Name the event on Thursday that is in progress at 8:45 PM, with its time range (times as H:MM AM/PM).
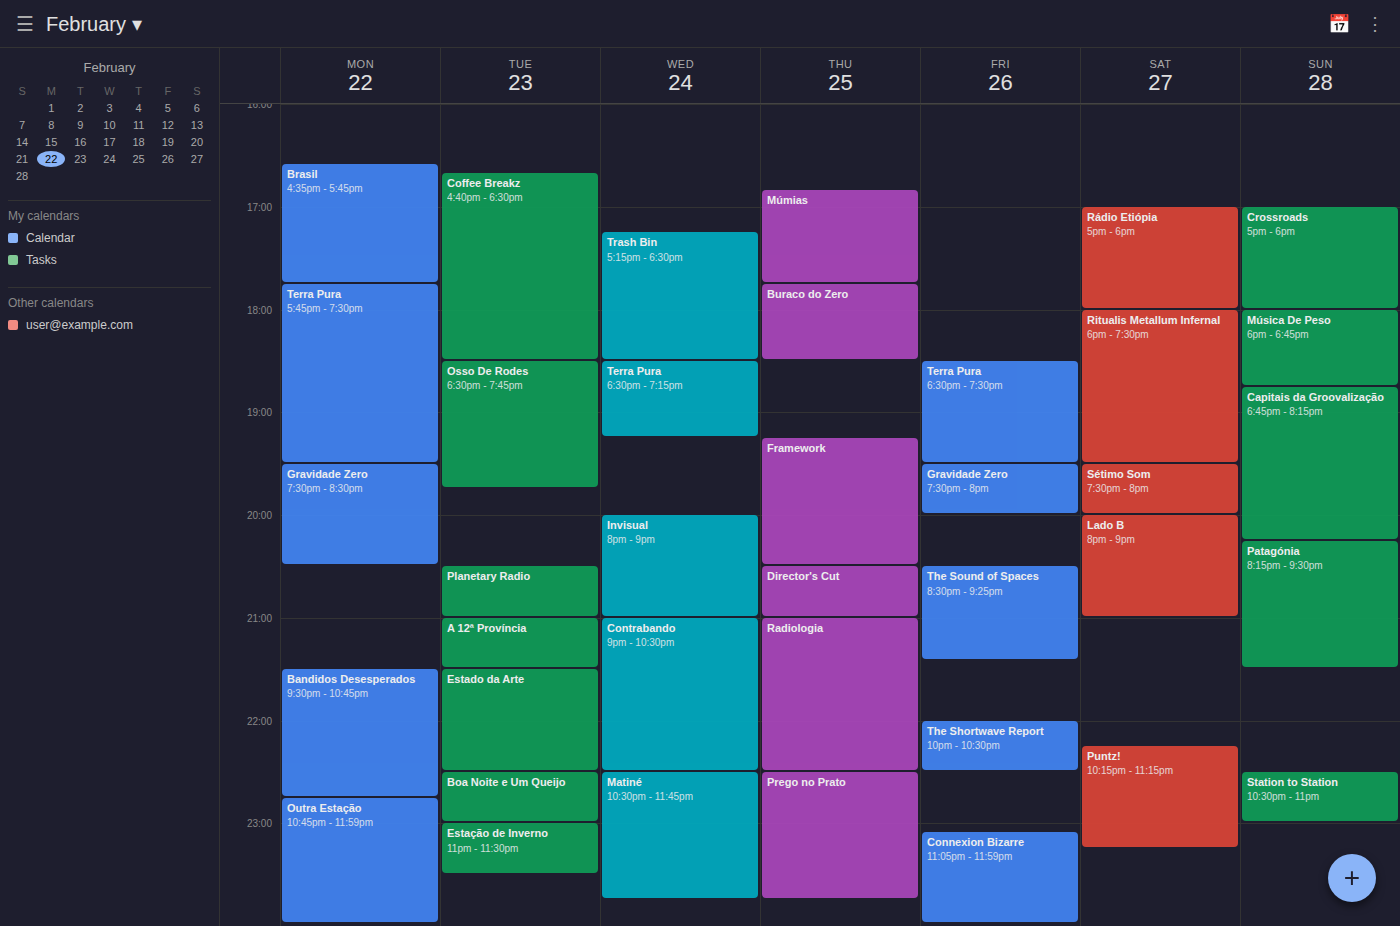
"Director's Cut", 8:30 PM to 9:00 PM